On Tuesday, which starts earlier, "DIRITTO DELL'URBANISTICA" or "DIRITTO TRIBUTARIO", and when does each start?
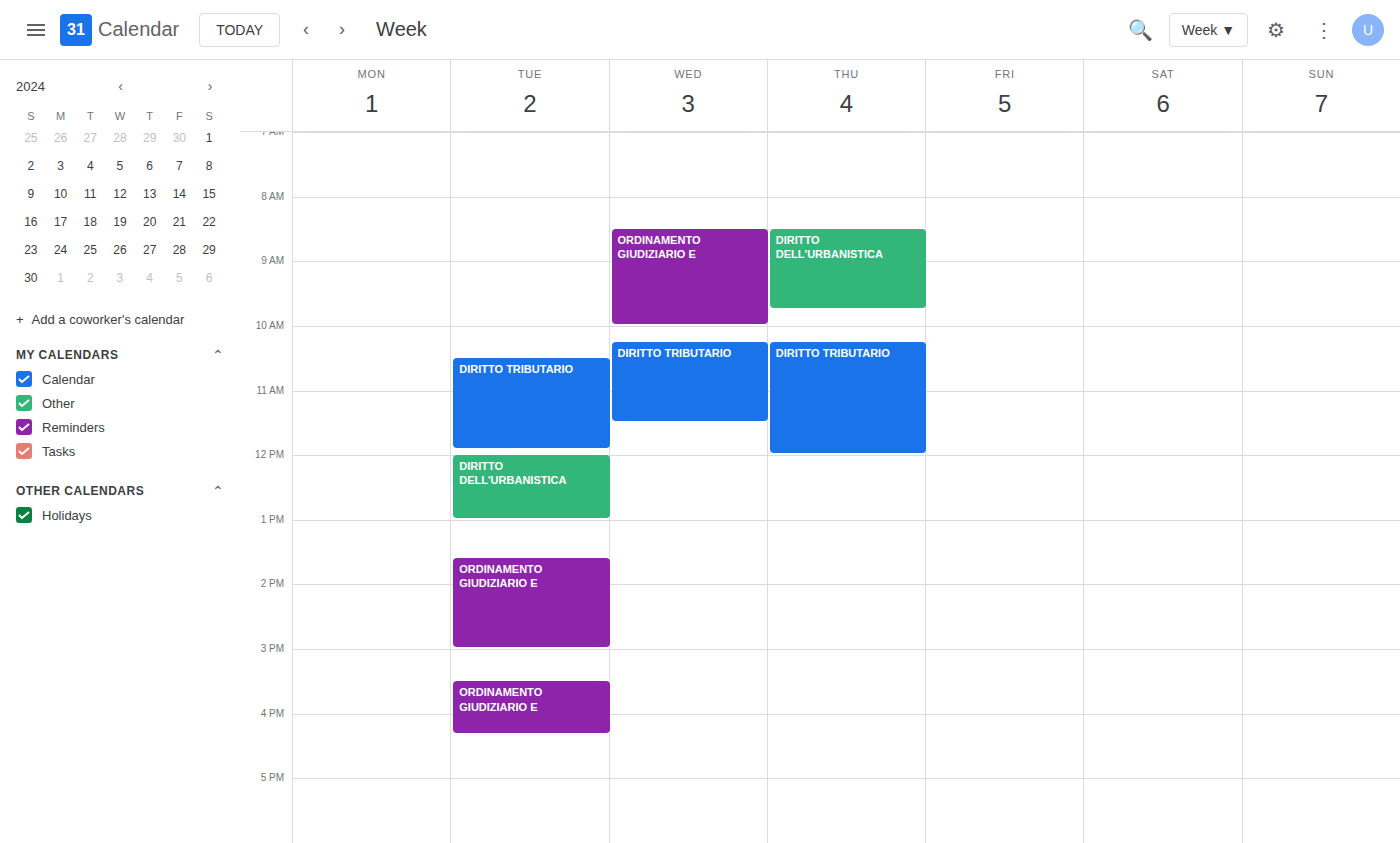
"DIRITTO TRIBUTARIO" 10:30 AM; "DIRITTO DELL'URBANISTICA" 12:00 PM.